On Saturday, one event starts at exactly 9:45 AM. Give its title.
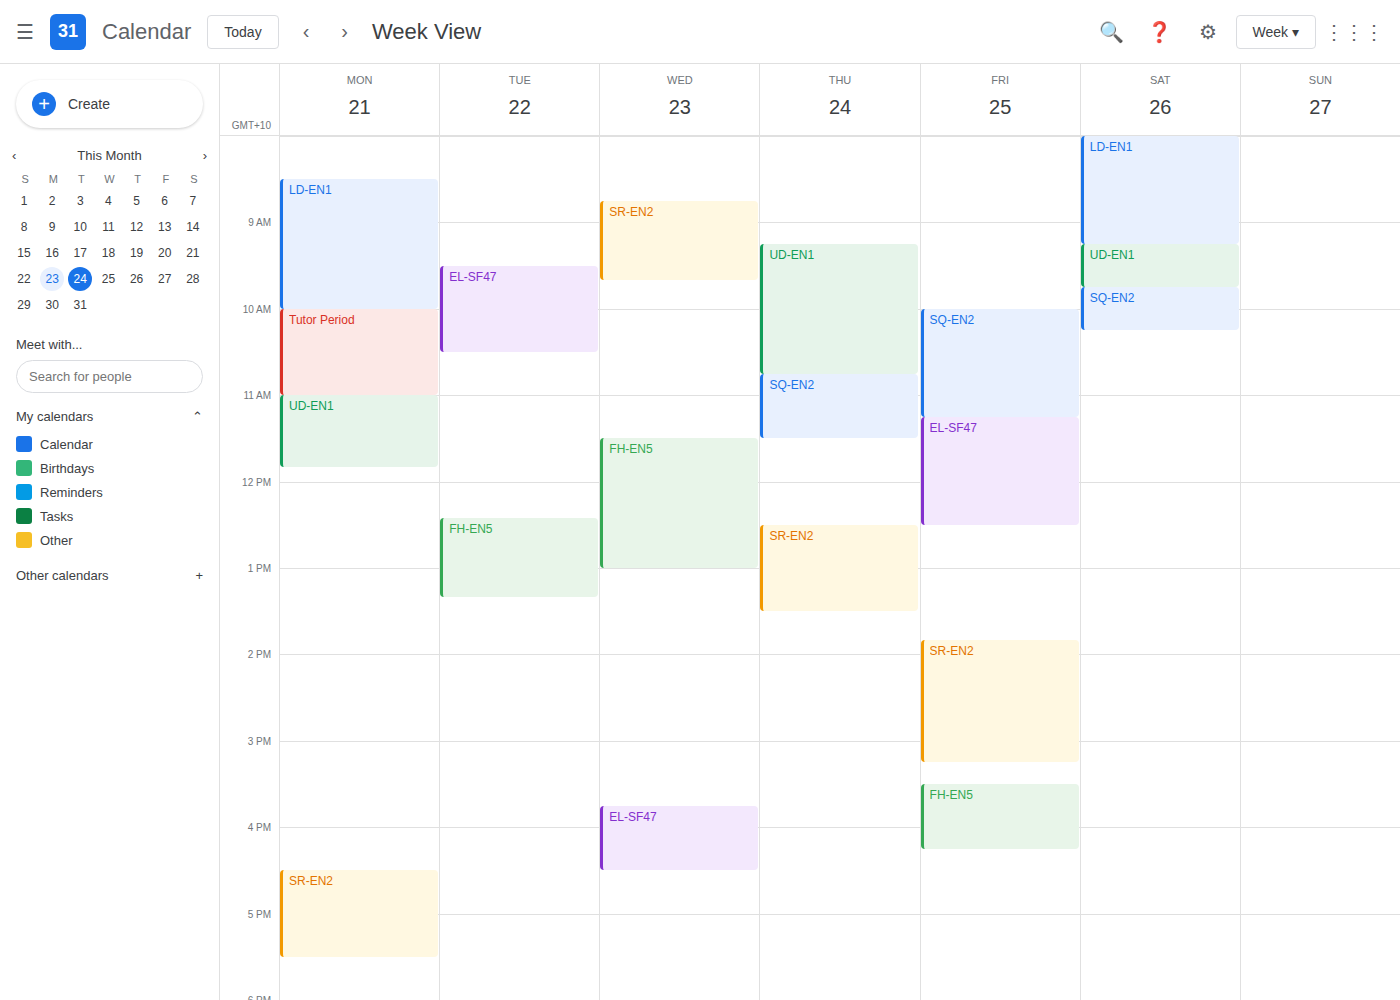
"SQ-EN2"